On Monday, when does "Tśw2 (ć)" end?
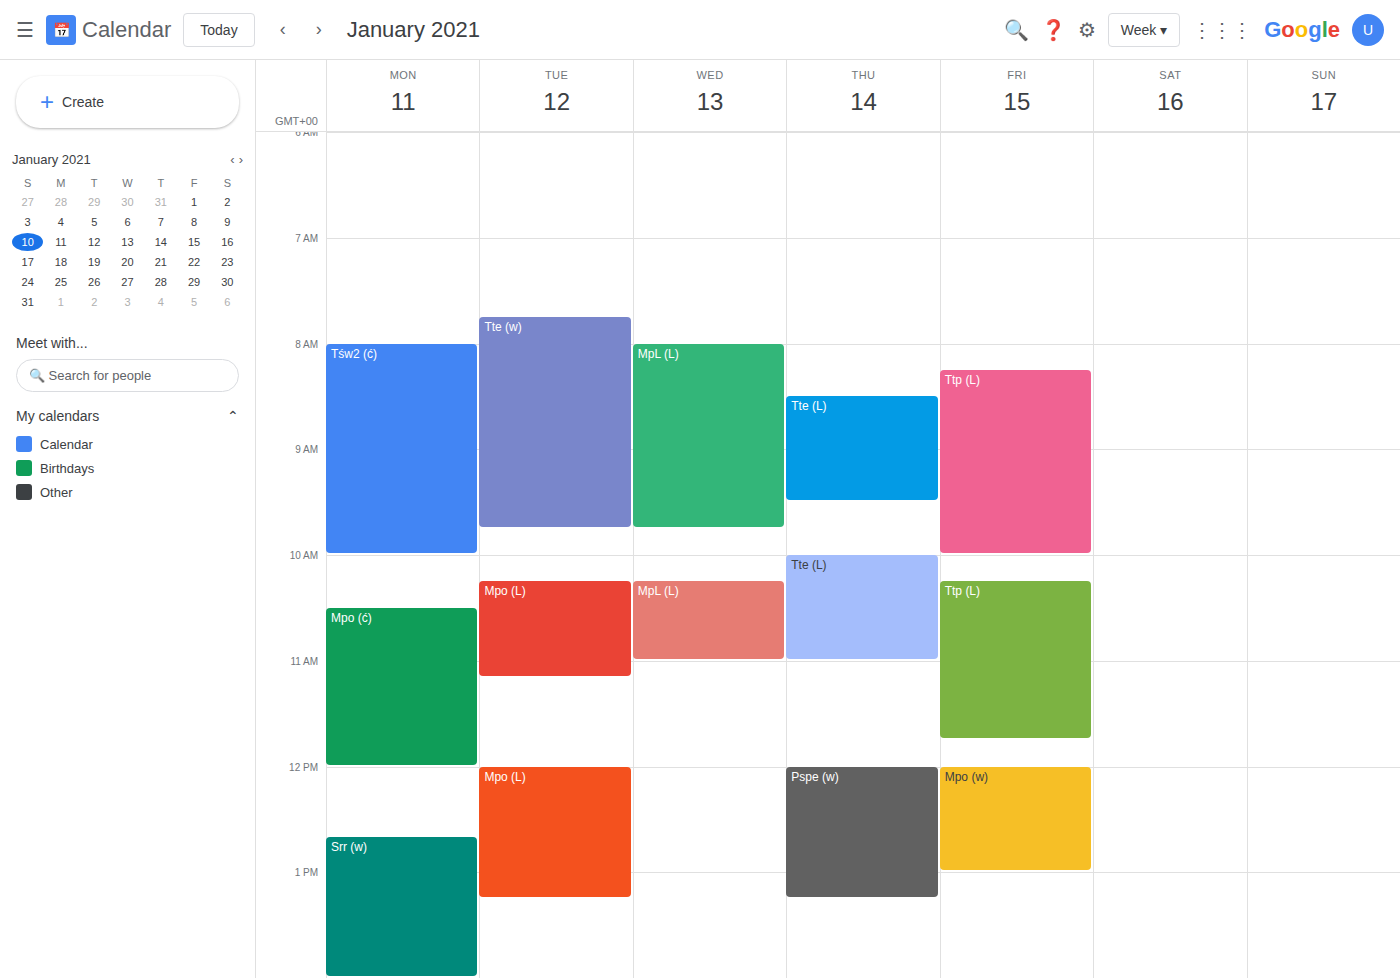
10:00 AM